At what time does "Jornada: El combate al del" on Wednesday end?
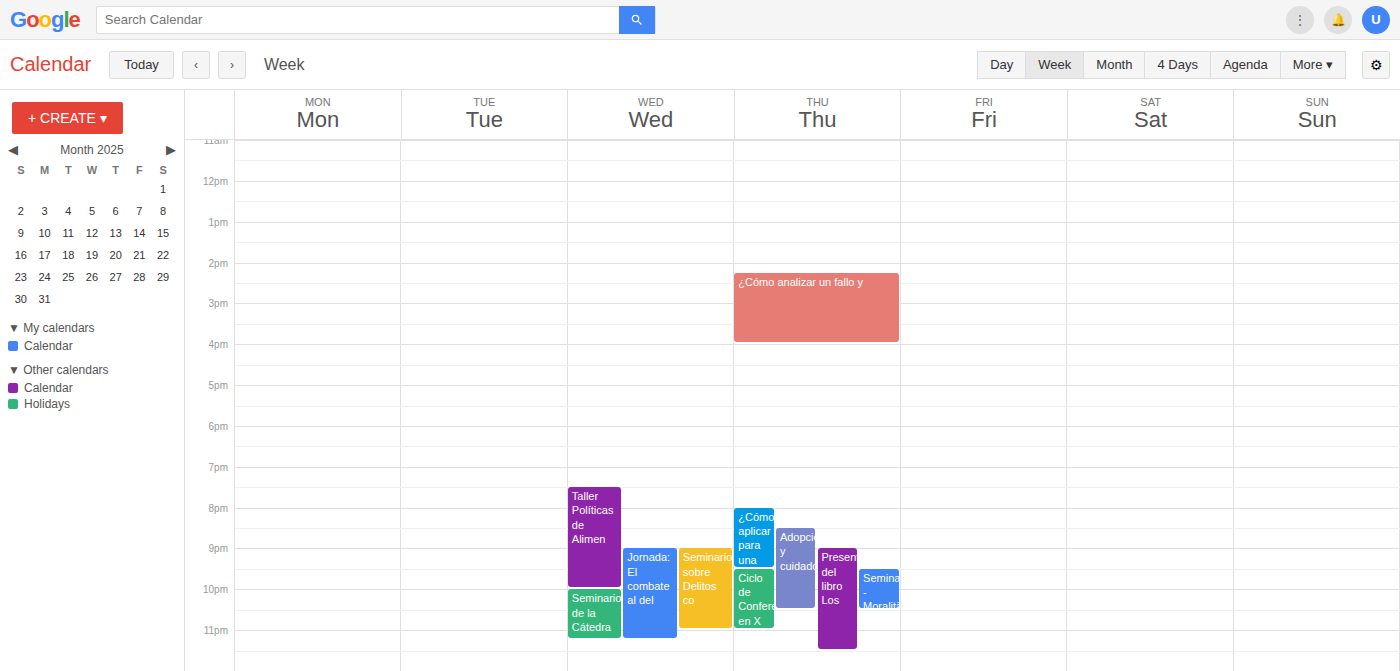
11:15 PM